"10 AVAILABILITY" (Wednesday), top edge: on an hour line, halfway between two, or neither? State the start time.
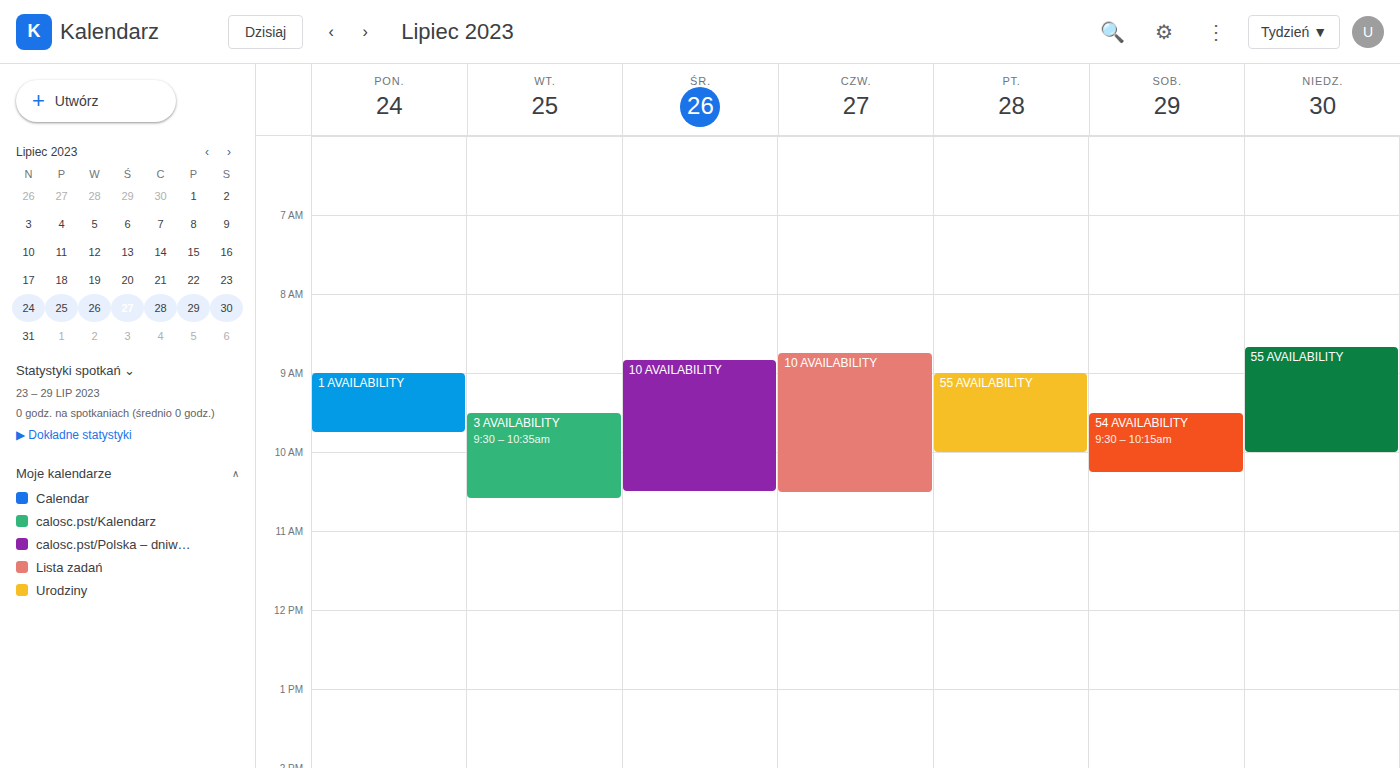
8:50 AM -- neither: 50 minutes below the 8 AM line and 10 minutes above the 9 AM line.